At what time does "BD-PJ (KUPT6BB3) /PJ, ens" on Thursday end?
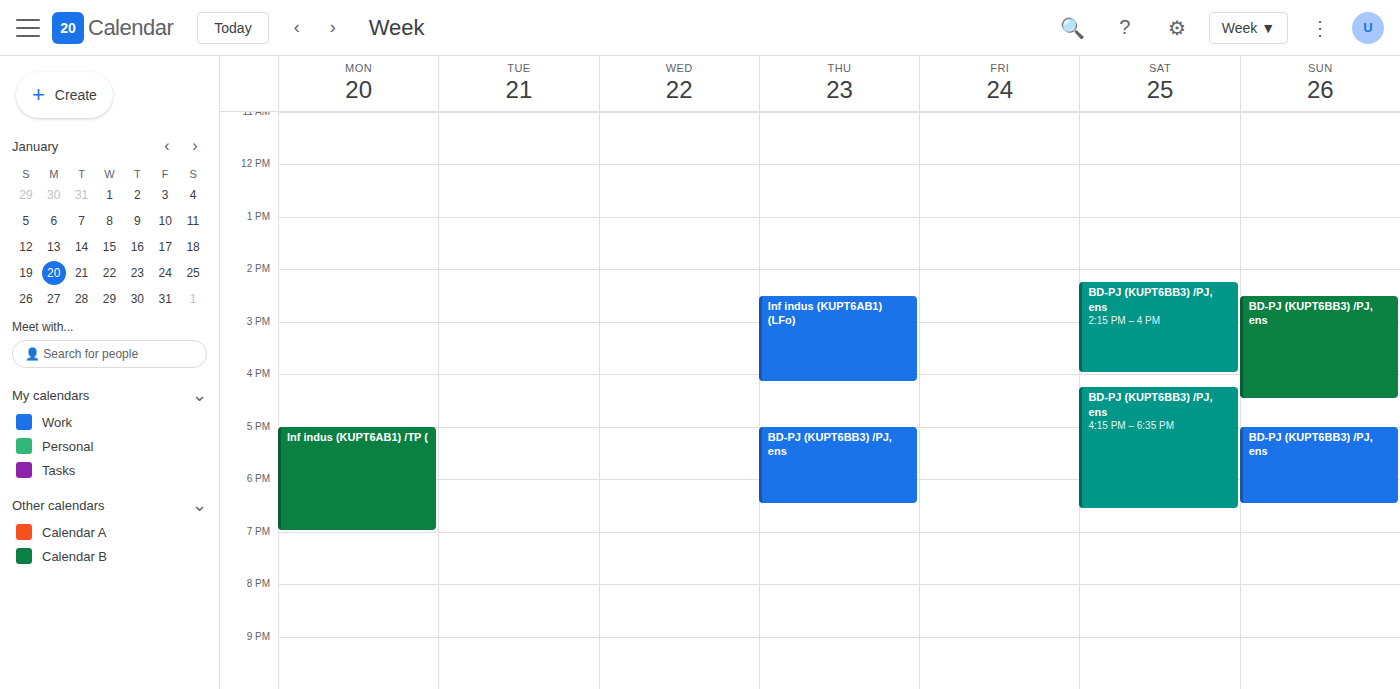
6:30 PM